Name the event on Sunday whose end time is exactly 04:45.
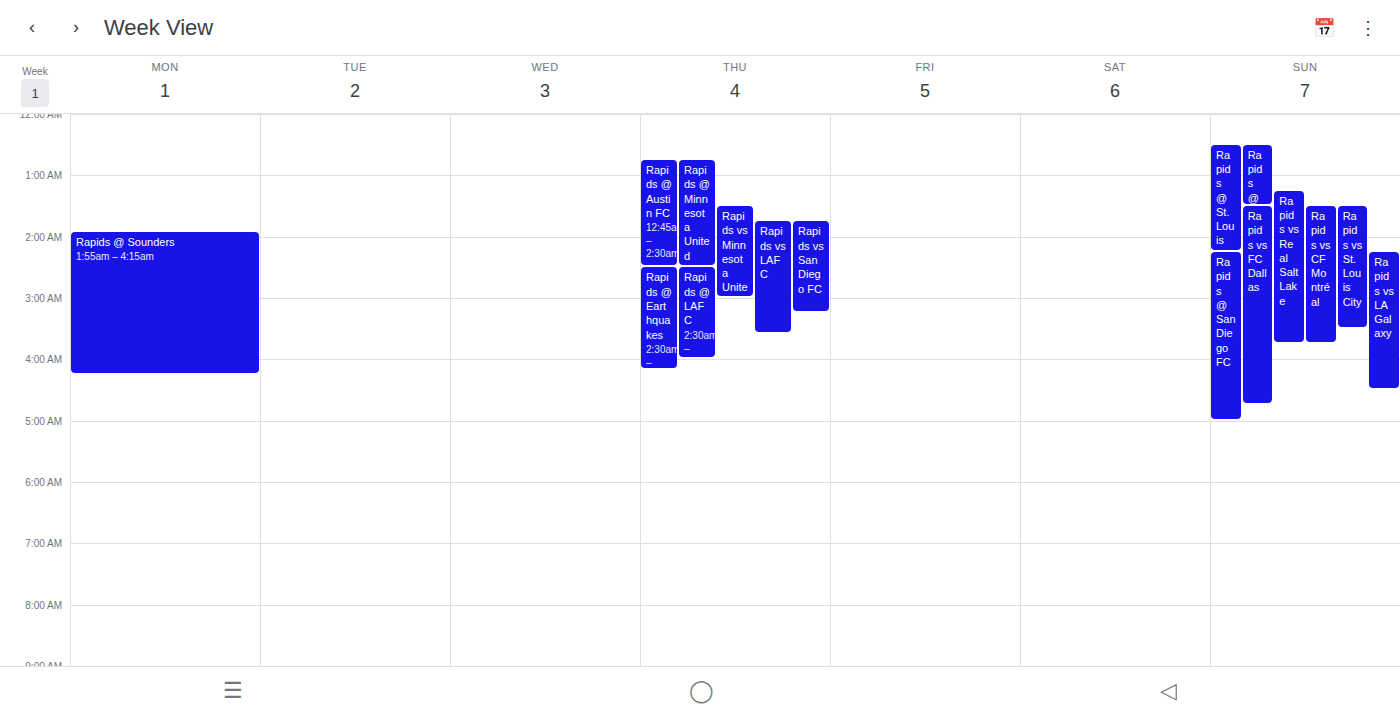
"Rapids vs FC Dallas"